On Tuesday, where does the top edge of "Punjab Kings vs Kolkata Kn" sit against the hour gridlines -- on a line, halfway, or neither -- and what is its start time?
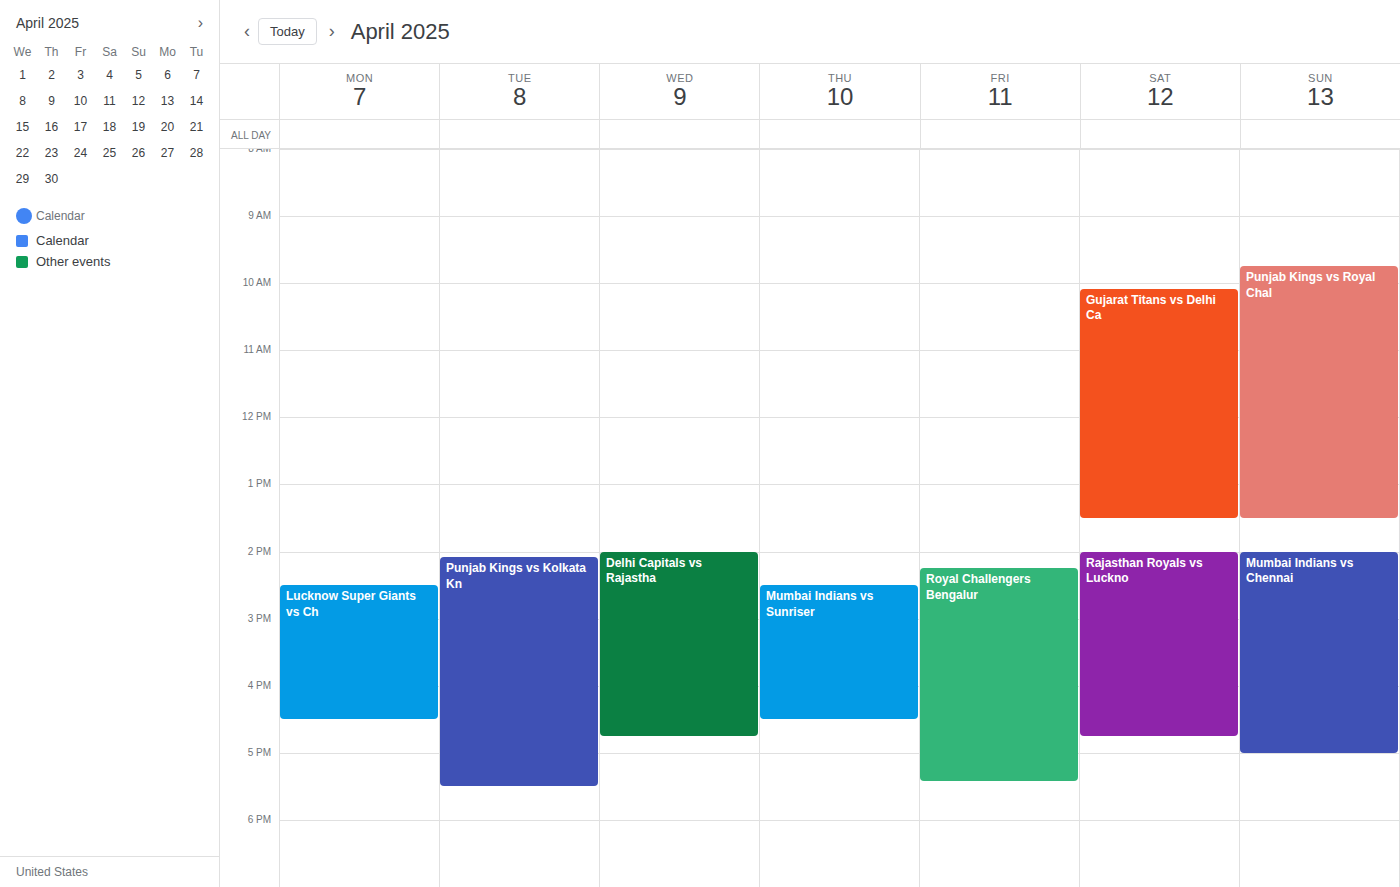
2:05 PM -- neither: 5 minutes below the 2 PM line and 55 minutes above the 3 PM line.